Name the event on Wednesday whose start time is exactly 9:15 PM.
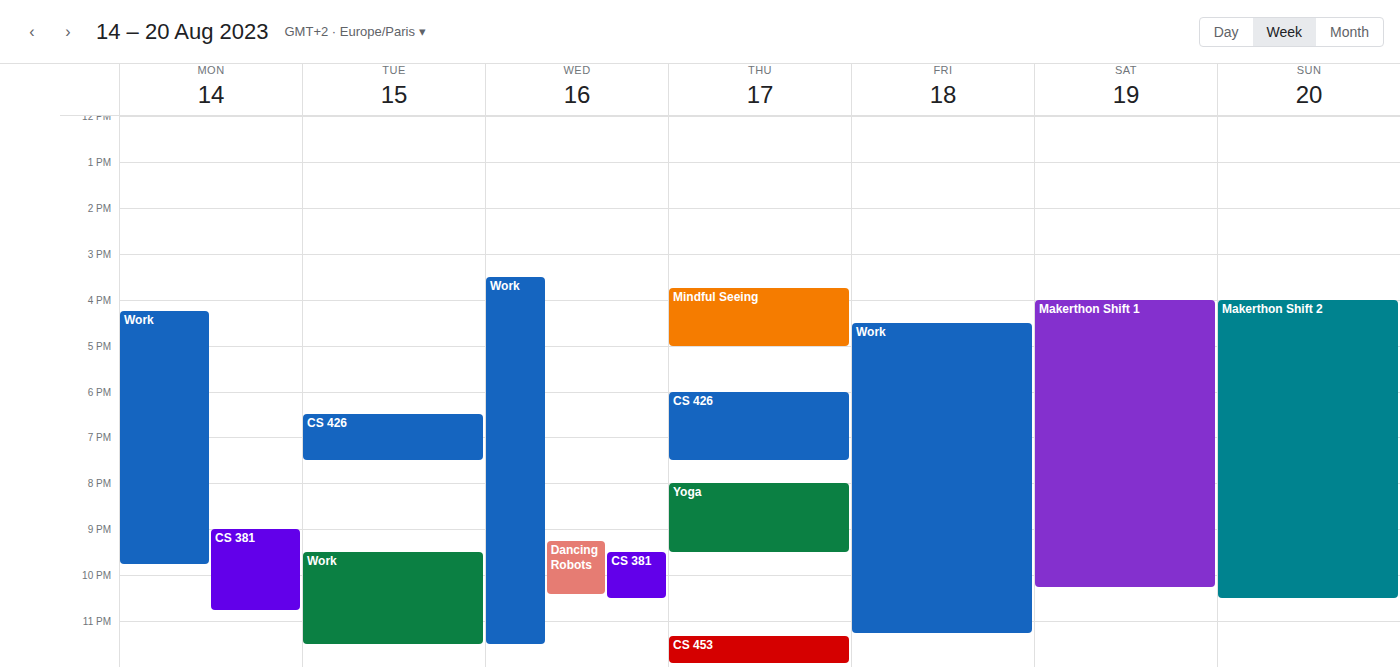
"Dancing Robots"